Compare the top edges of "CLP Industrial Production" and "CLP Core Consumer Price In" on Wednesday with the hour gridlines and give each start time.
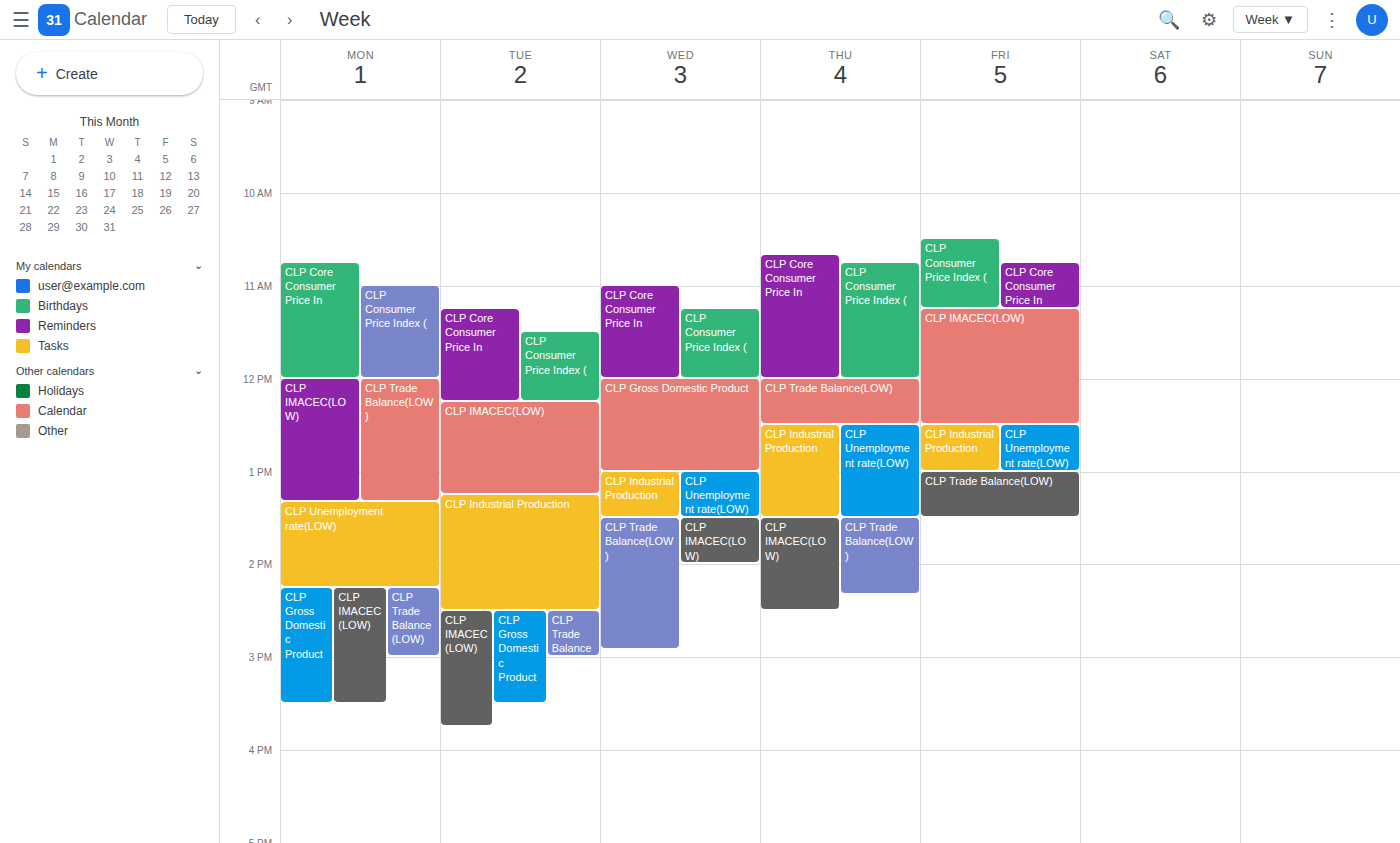
"CLP Industrial Production": 1:00 PM, exactly on the 1 PM line. "CLP Core Consumer Price In": 11:00 AM, exactly on the 11 AM line.